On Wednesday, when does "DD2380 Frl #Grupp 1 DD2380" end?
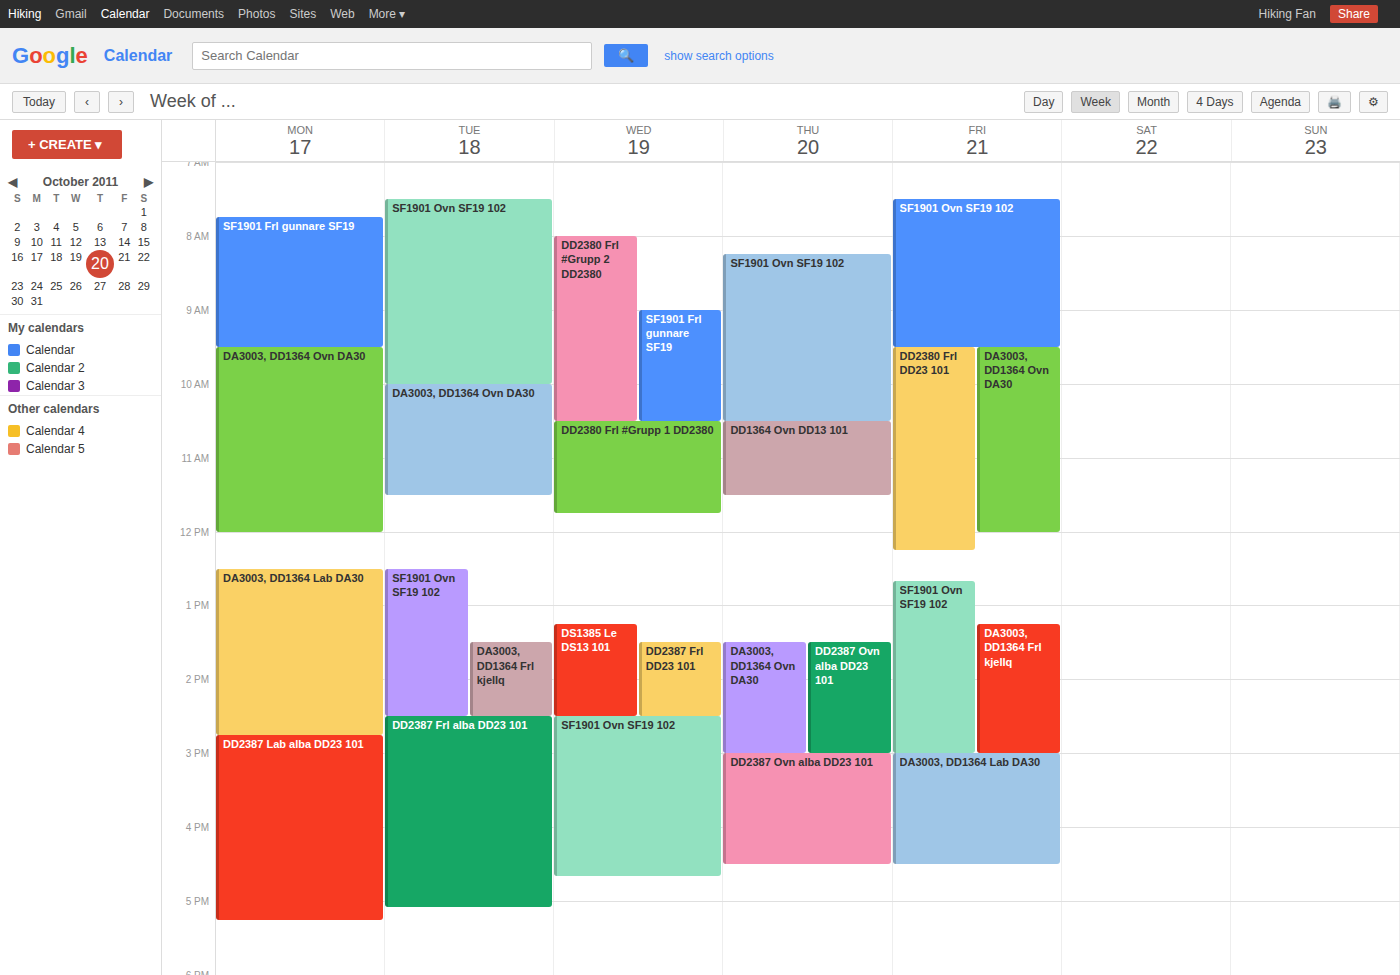
11:45 AM